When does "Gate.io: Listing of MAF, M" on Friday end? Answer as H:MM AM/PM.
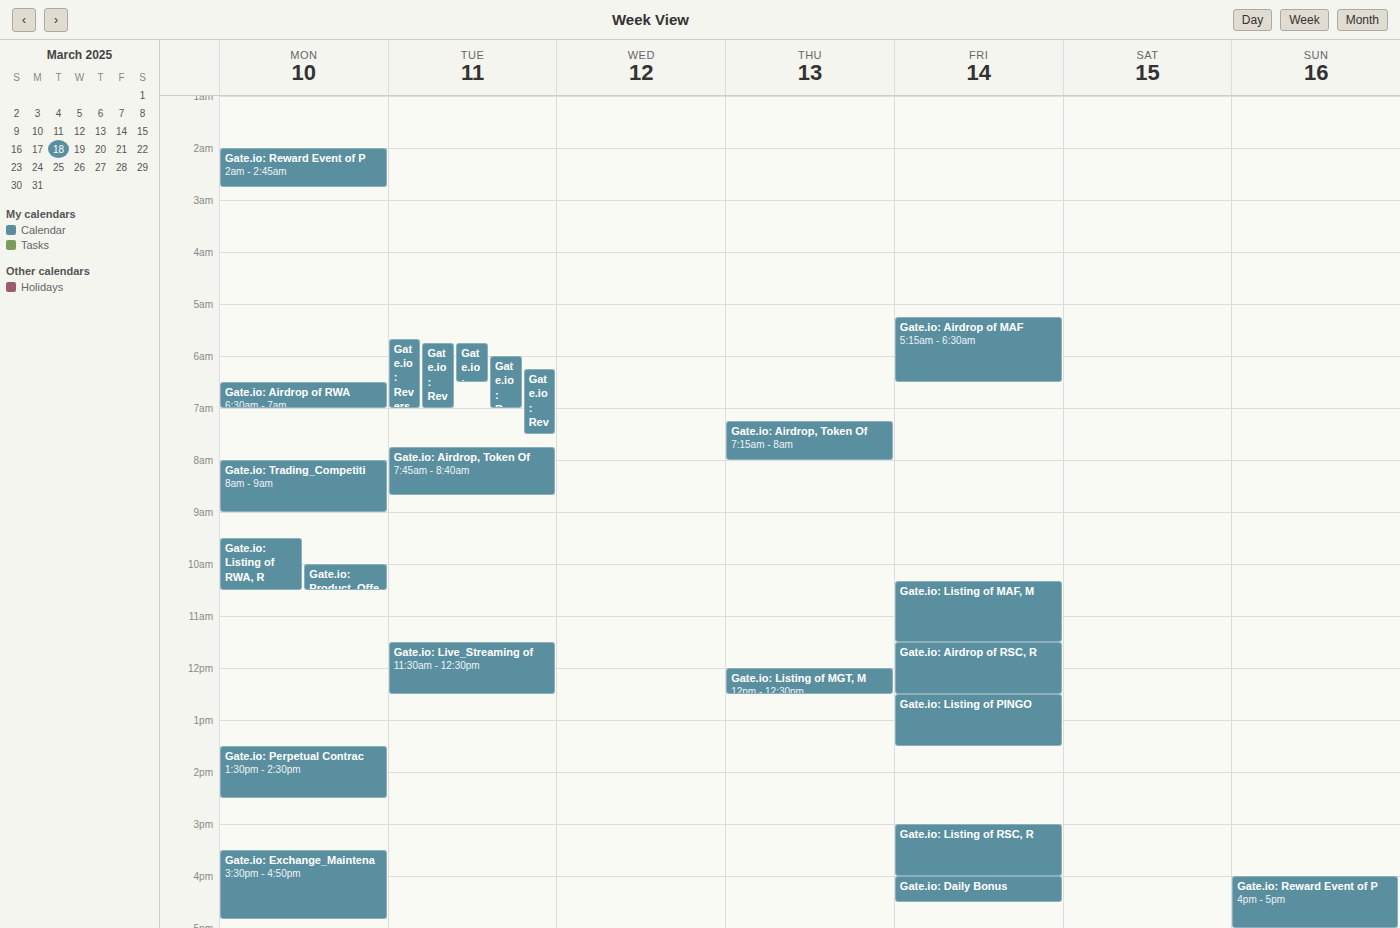
11:30 AM